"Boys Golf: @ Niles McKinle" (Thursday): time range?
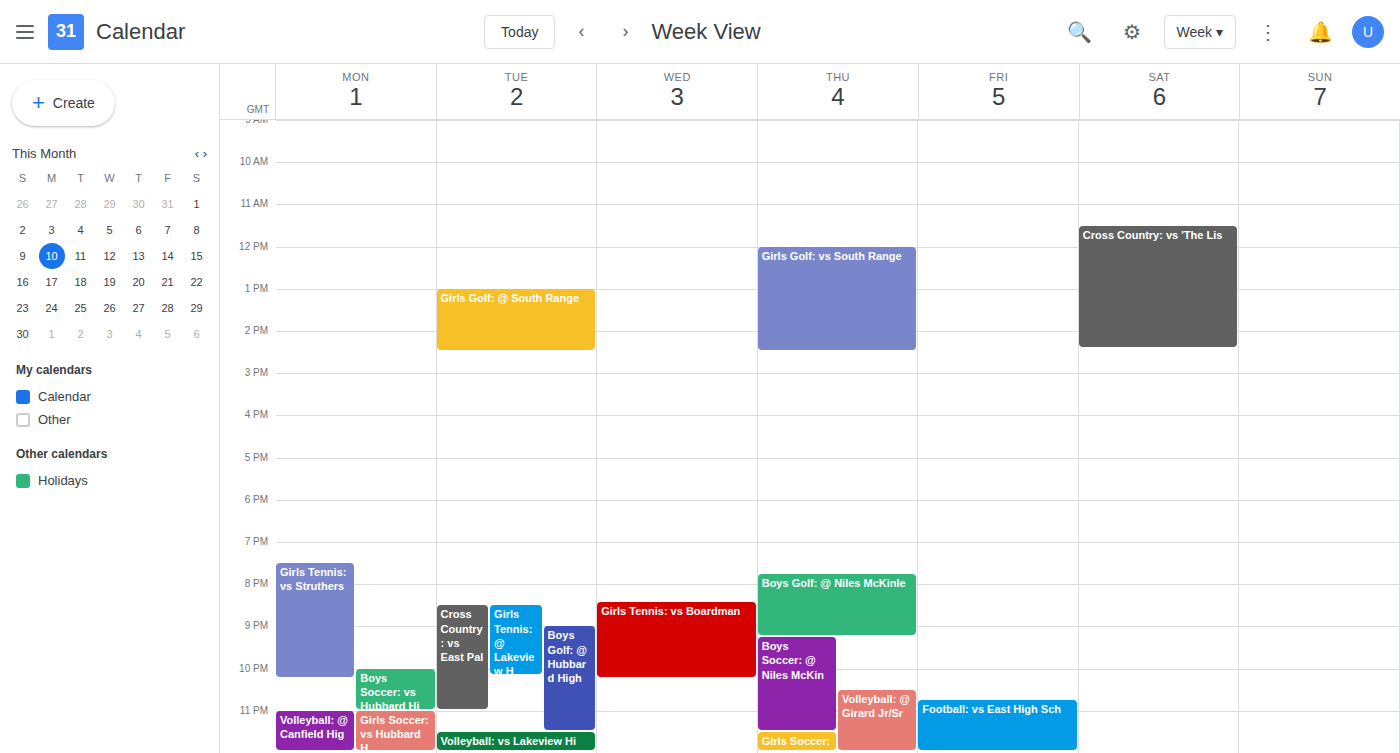
7:45 PM to 9:15 PM